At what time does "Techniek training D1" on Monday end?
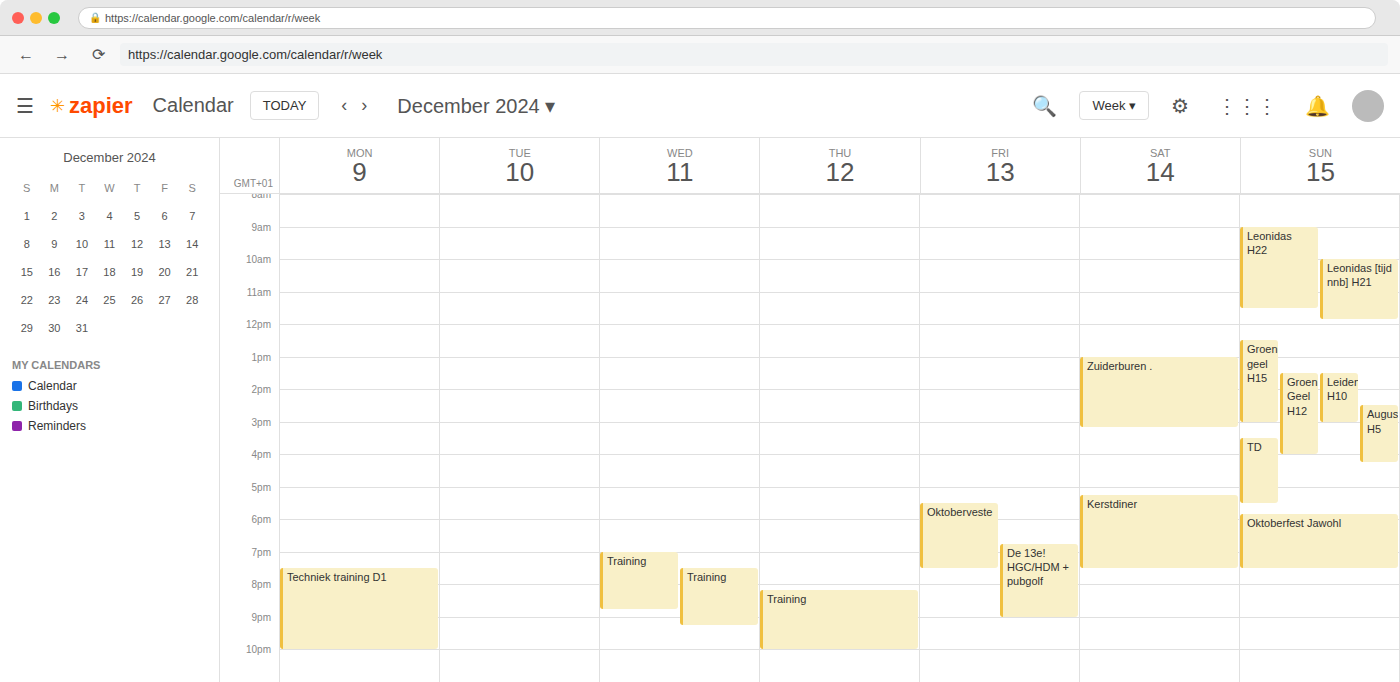
10:00 PM